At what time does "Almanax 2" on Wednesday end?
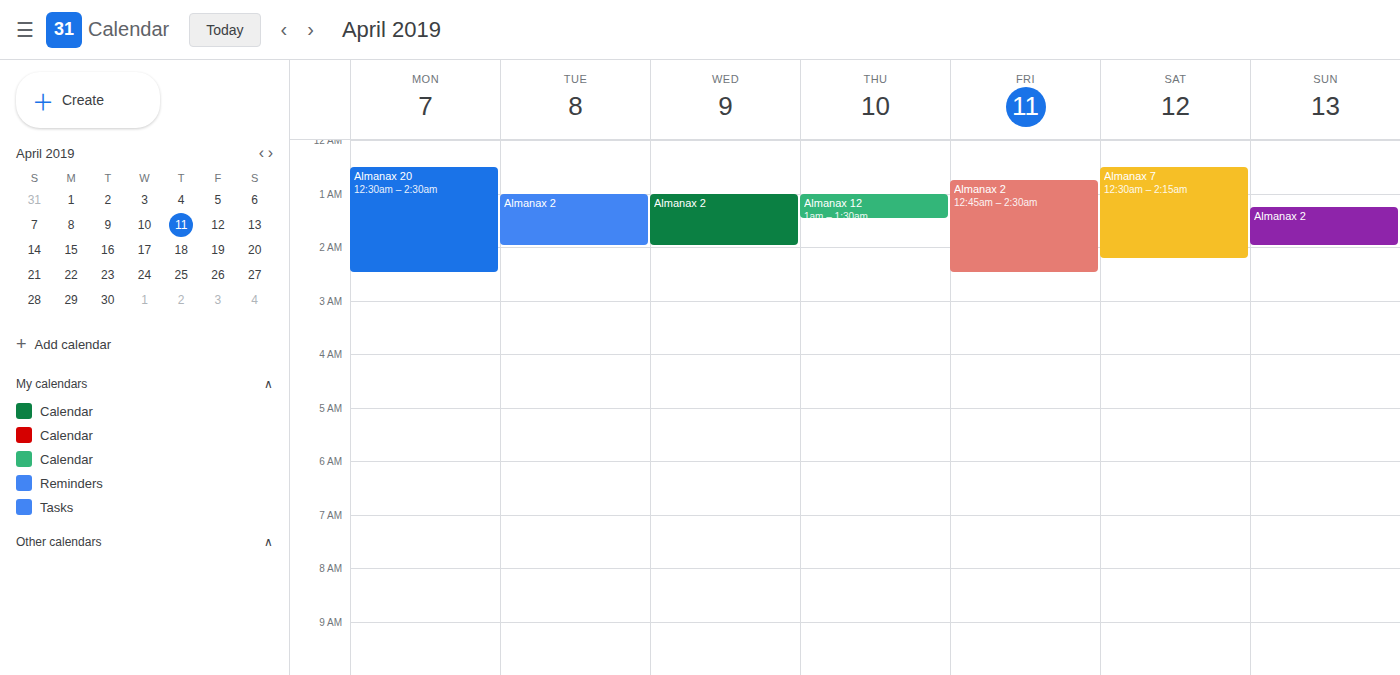
2:00 AM